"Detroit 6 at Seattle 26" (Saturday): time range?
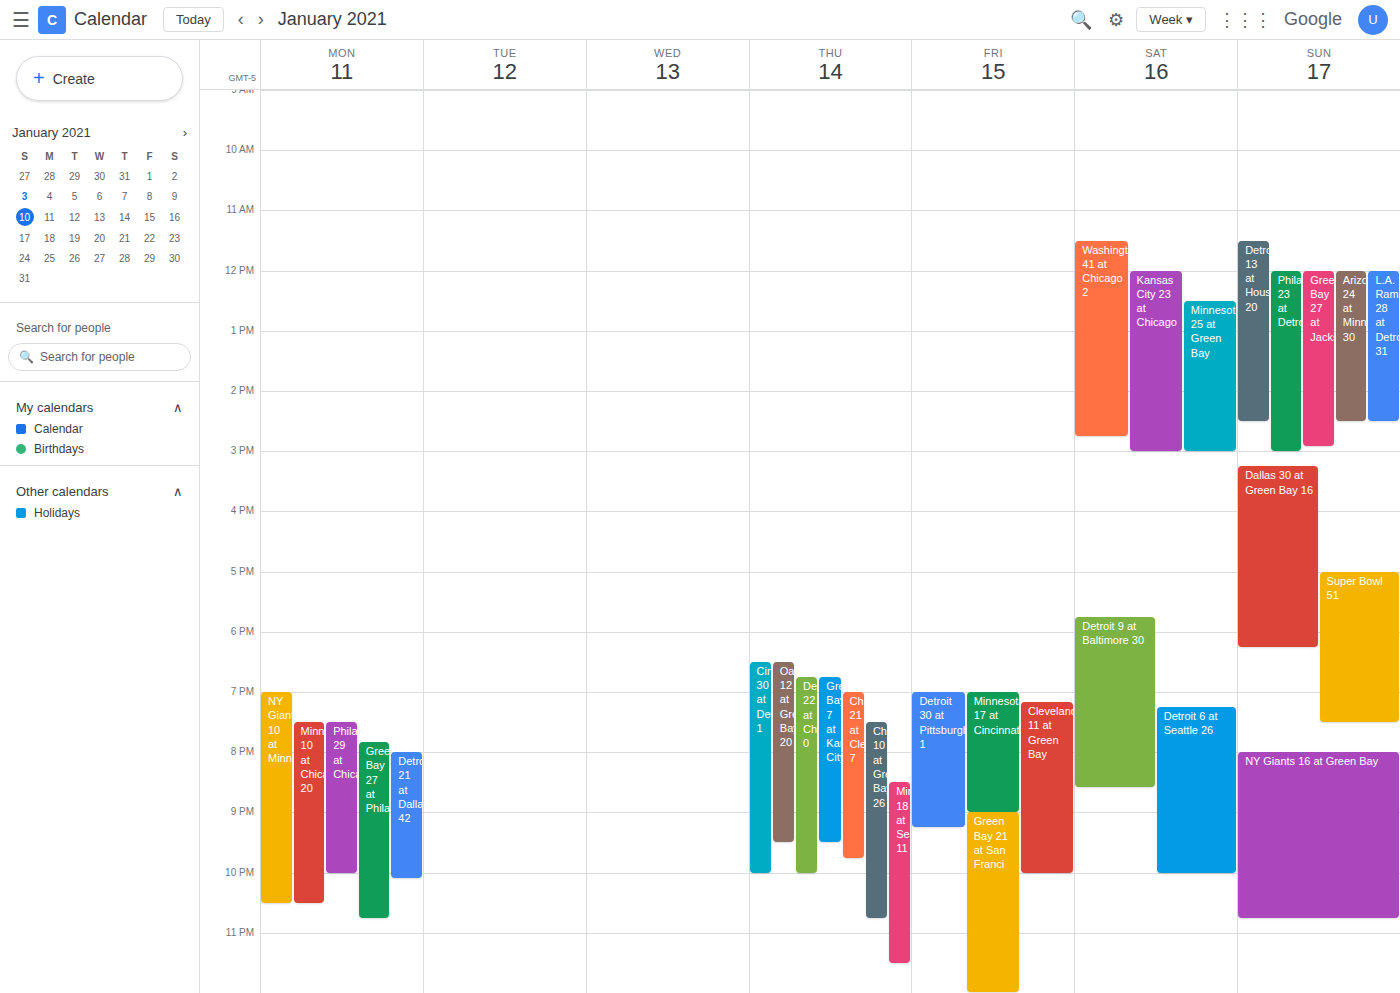
7:15 PM to 10:00 PM